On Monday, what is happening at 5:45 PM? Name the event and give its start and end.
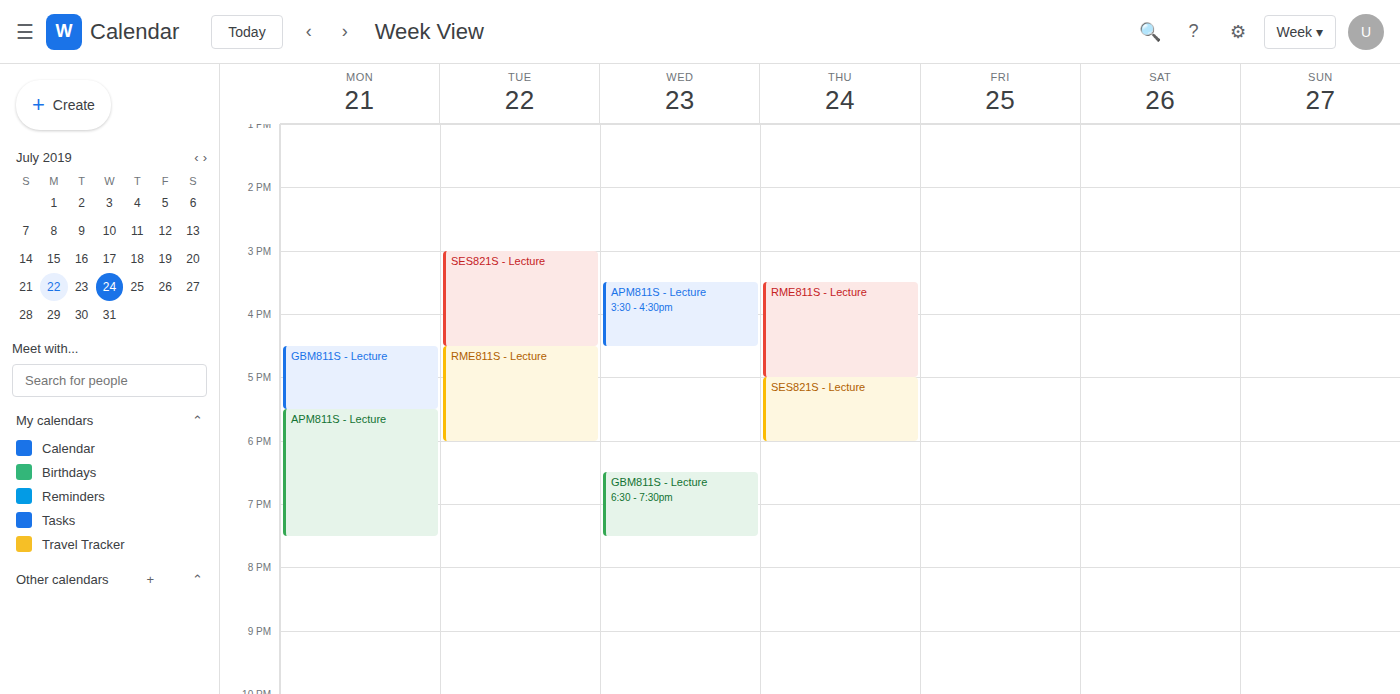
"APM811S - Lecture", 5:30 PM to 7:30 PM